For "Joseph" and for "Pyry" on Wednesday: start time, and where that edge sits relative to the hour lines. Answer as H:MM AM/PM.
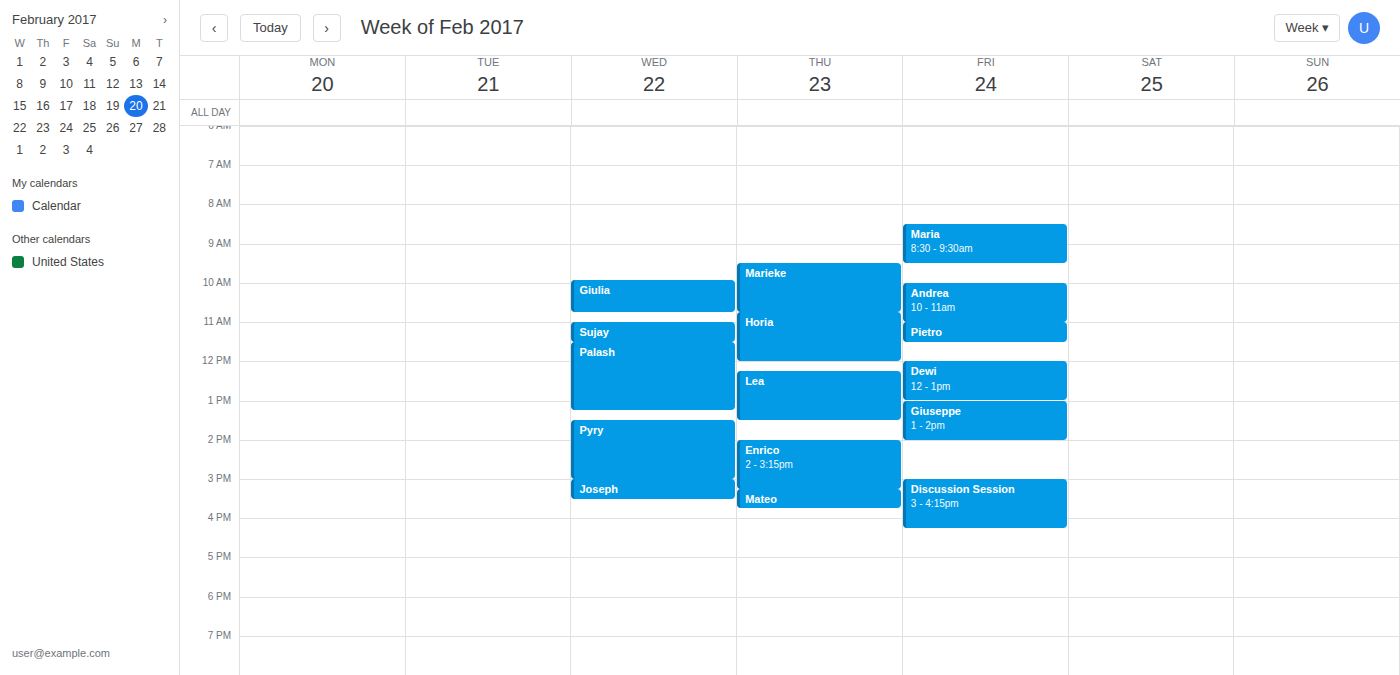
"Joseph": 3:00 PM, exactly on the 3 PM line. "Pyry": 1:30 PM, halfway between the 1 PM and 2 PM lines.